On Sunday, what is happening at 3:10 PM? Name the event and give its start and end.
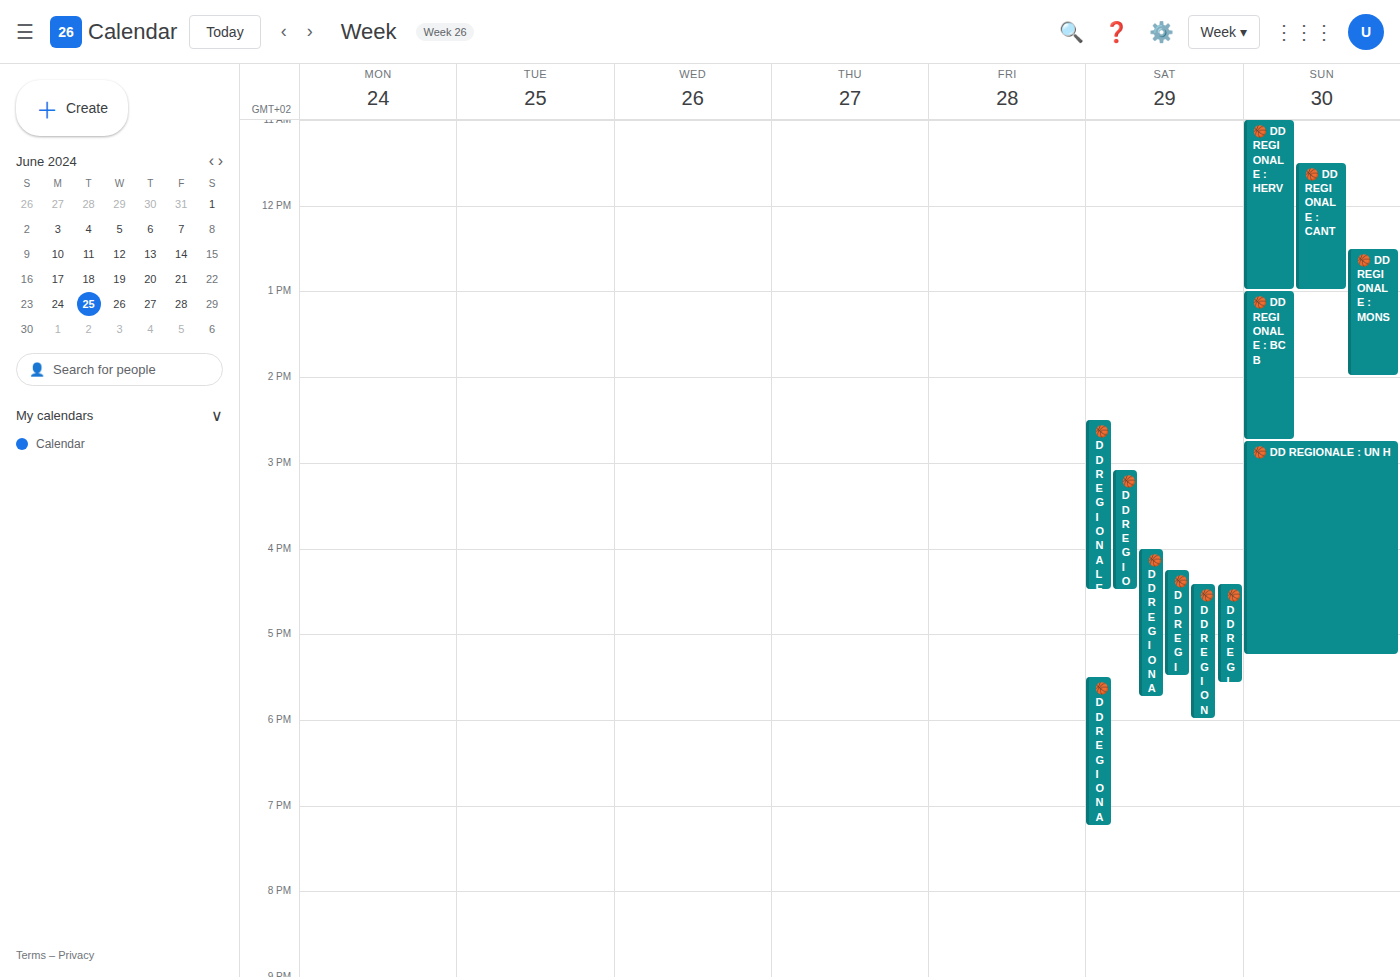
"🏀 DD REGIONALE : UN H", 2:45 PM to 5:15 PM